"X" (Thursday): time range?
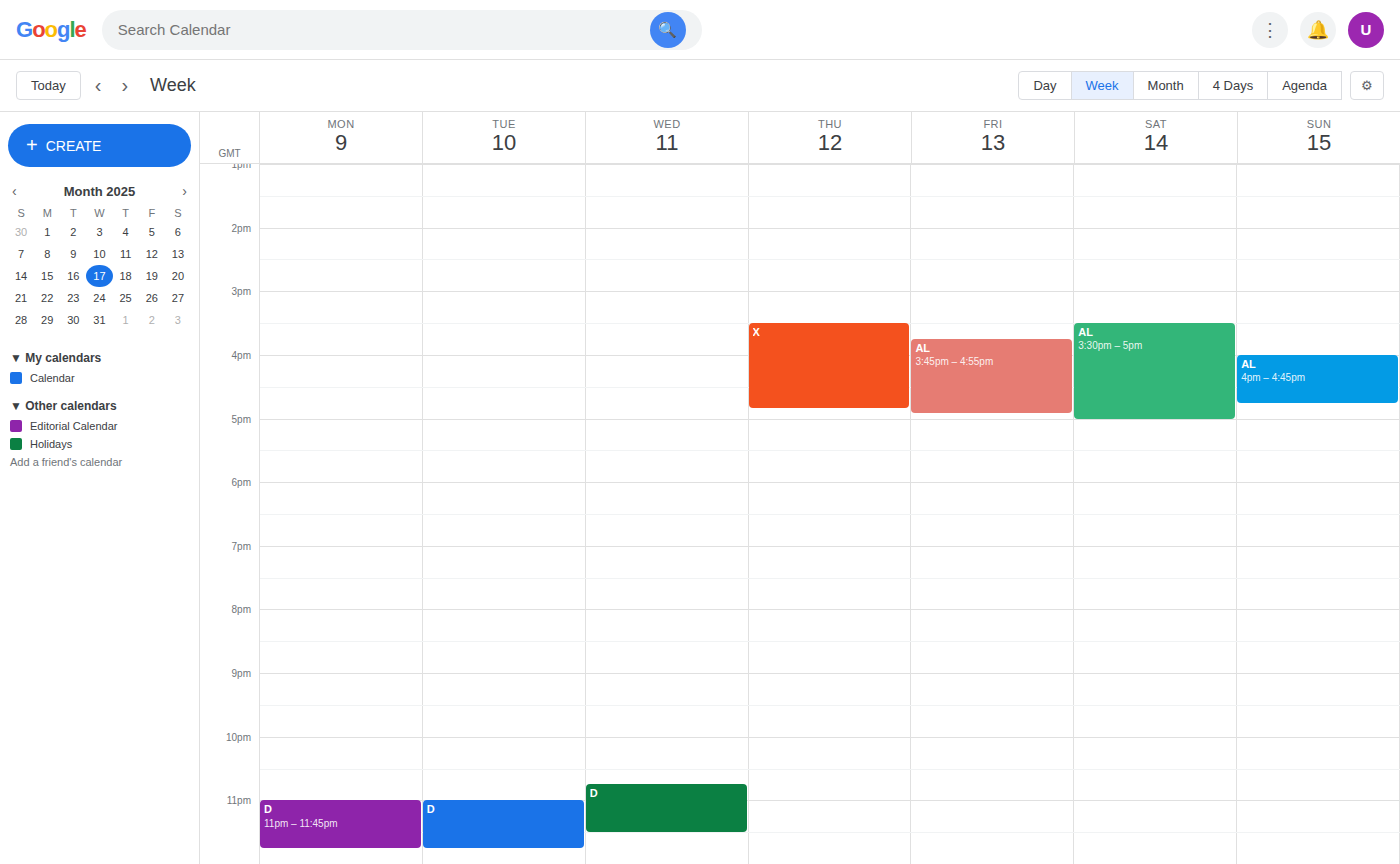
3:30 PM to 4:50 PM